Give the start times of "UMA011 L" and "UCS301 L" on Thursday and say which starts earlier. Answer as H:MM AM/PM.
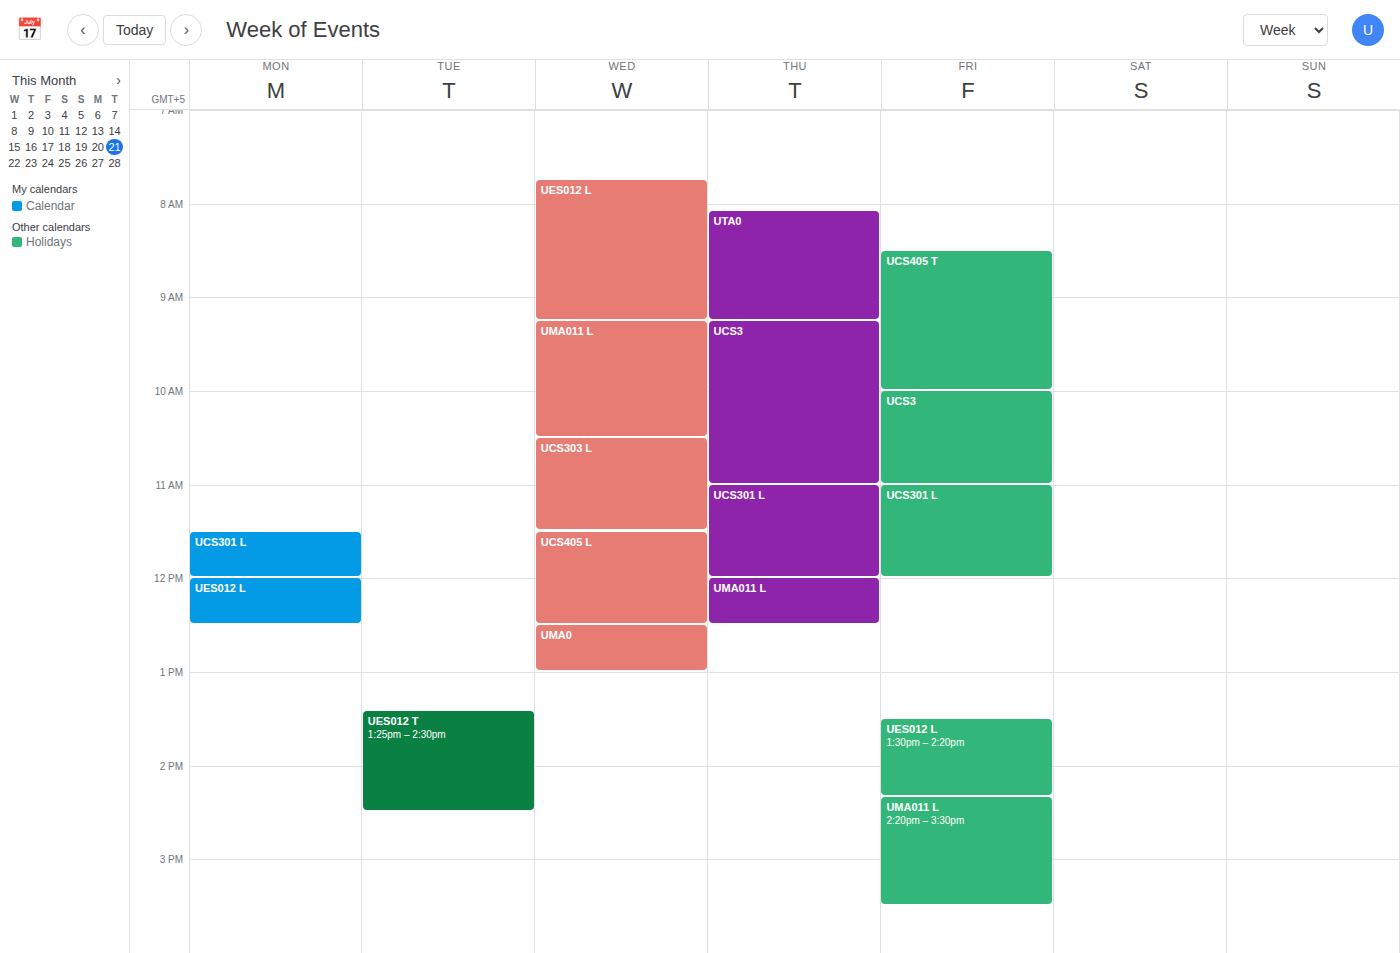
"UCS301 L" 11:00 AM; "UMA011 L" 12:00 PM.